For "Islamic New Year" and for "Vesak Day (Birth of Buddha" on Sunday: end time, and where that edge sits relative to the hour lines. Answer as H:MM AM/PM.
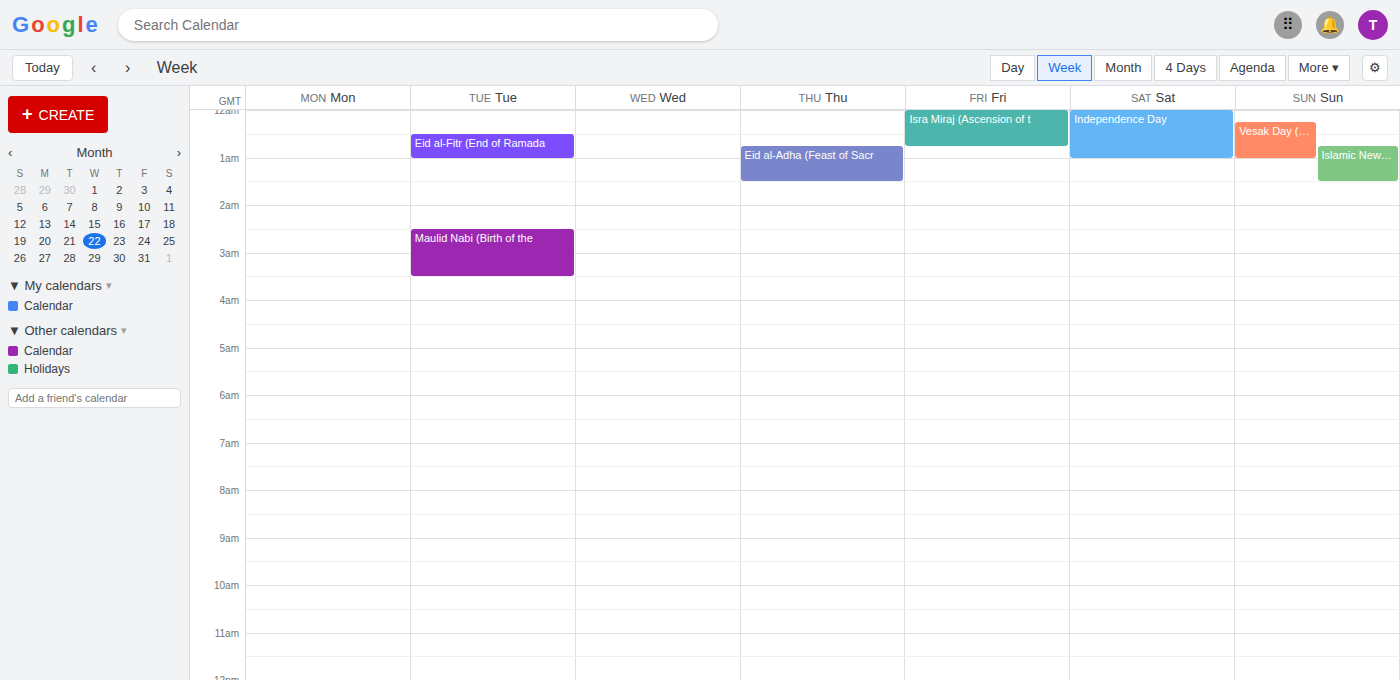
"Islamic New Year": 1:30 AM, halfway between the 1 AM and 2 AM lines. "Vesak Day (Birth of Buddha": 1:00 AM, exactly on the 1 AM line.